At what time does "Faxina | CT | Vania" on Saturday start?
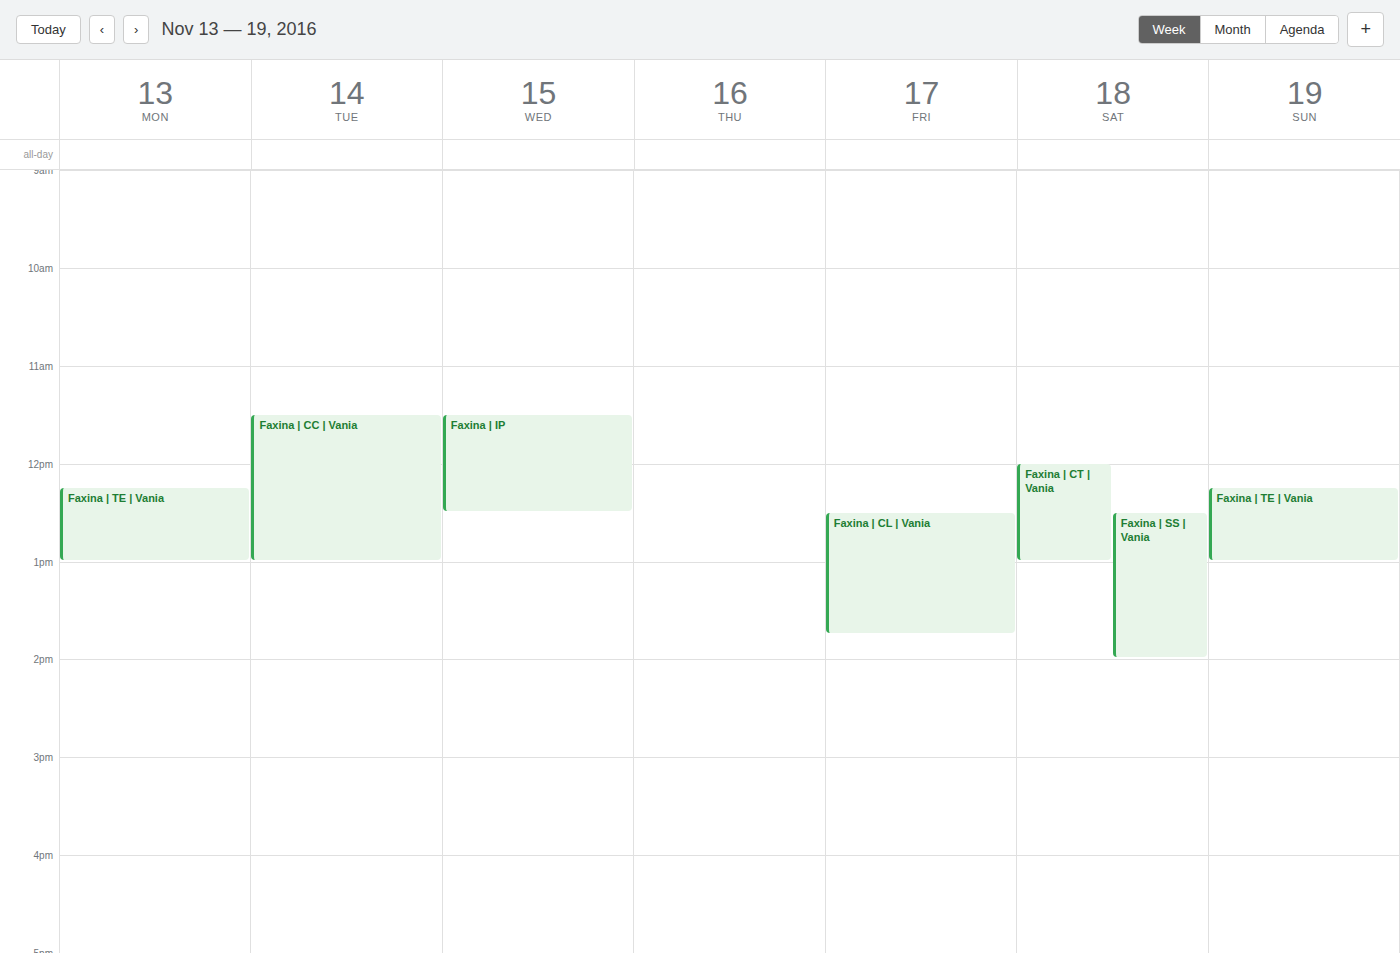
12:00 PM